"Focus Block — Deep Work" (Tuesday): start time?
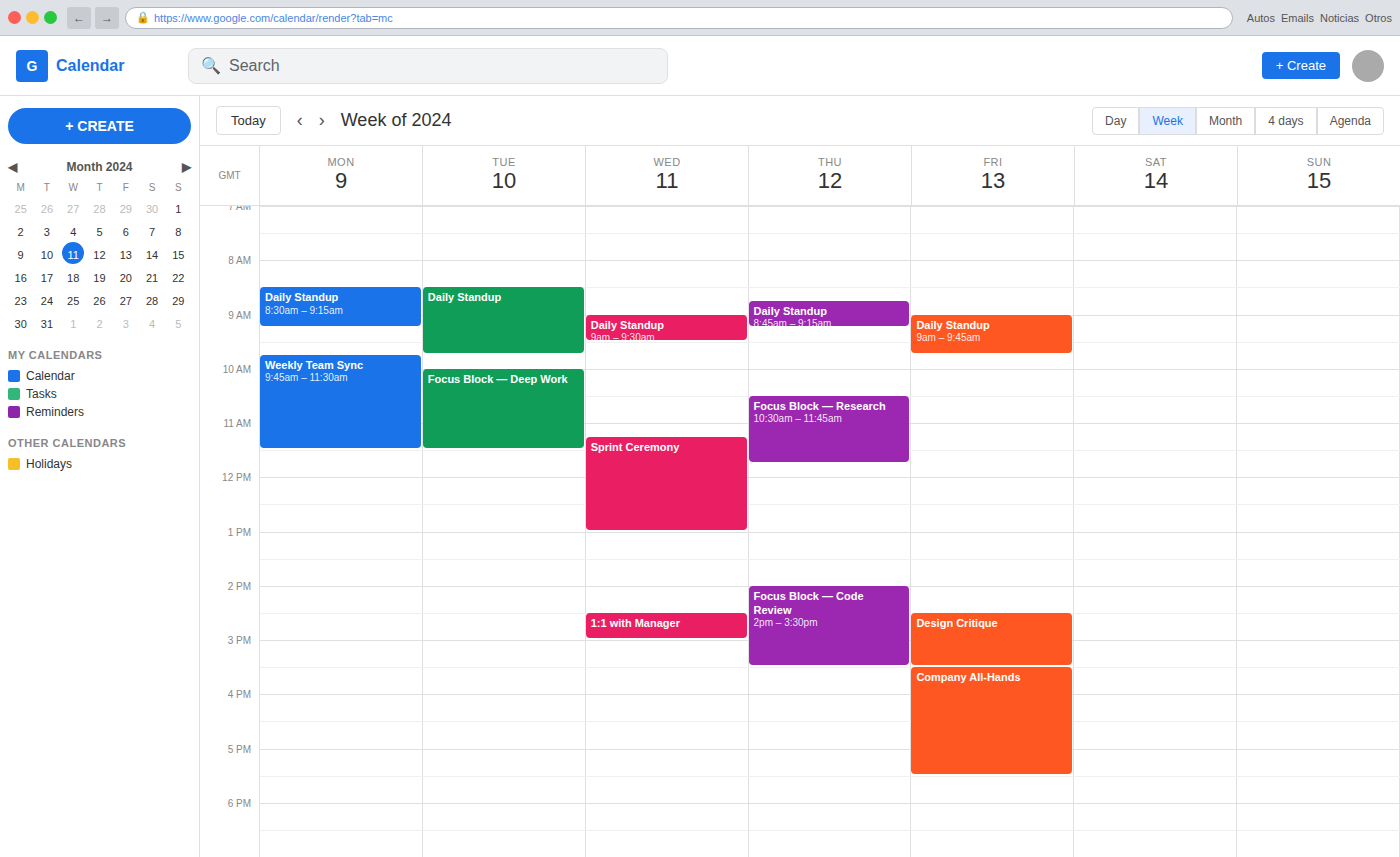
10:00 AM